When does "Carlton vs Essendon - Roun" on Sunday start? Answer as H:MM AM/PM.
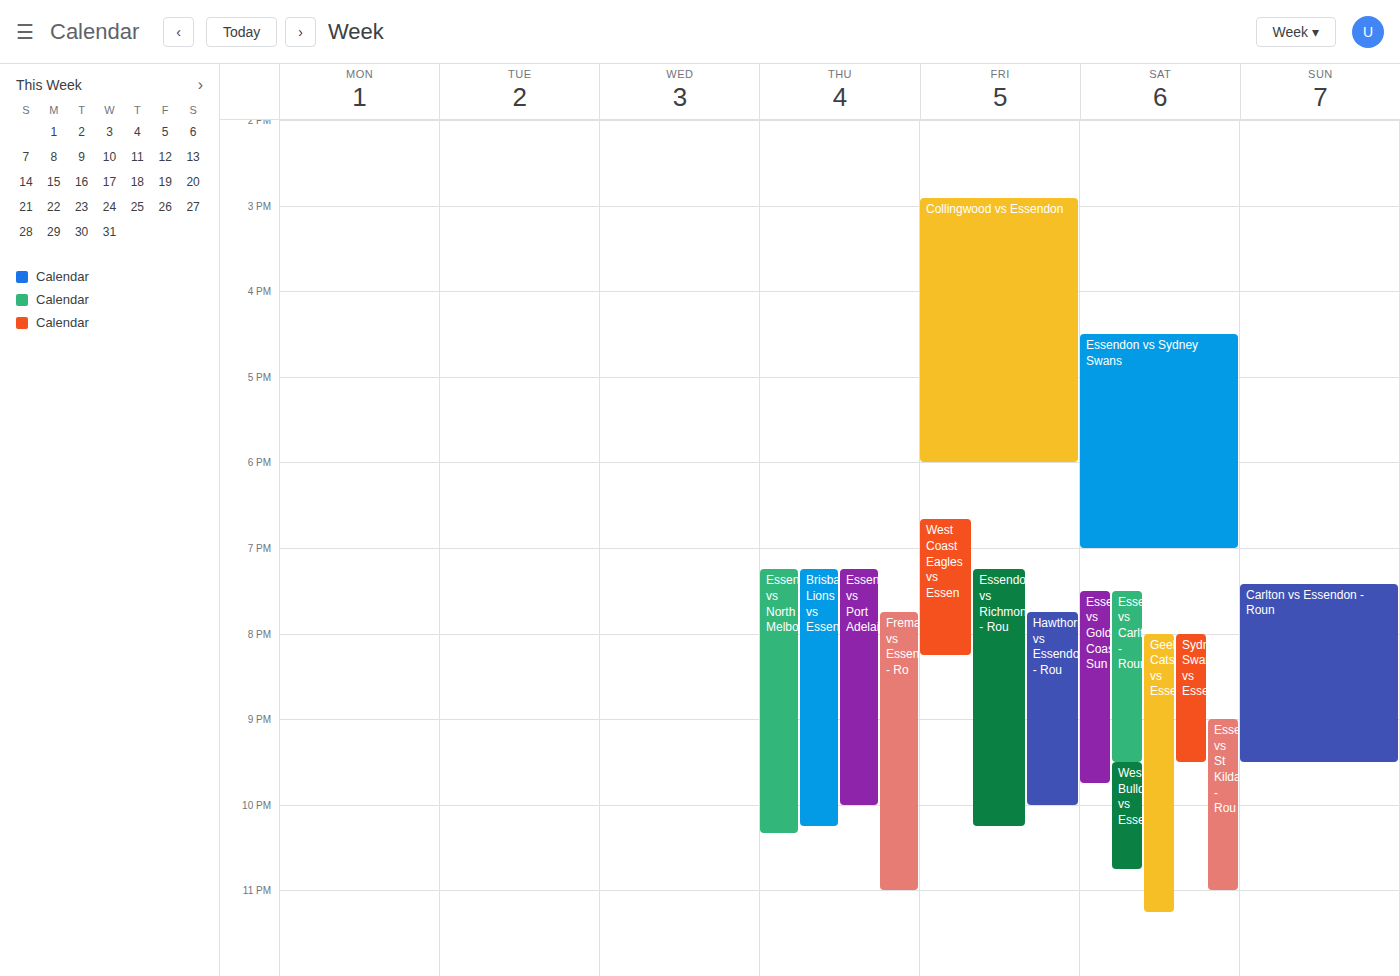
7:25 PM